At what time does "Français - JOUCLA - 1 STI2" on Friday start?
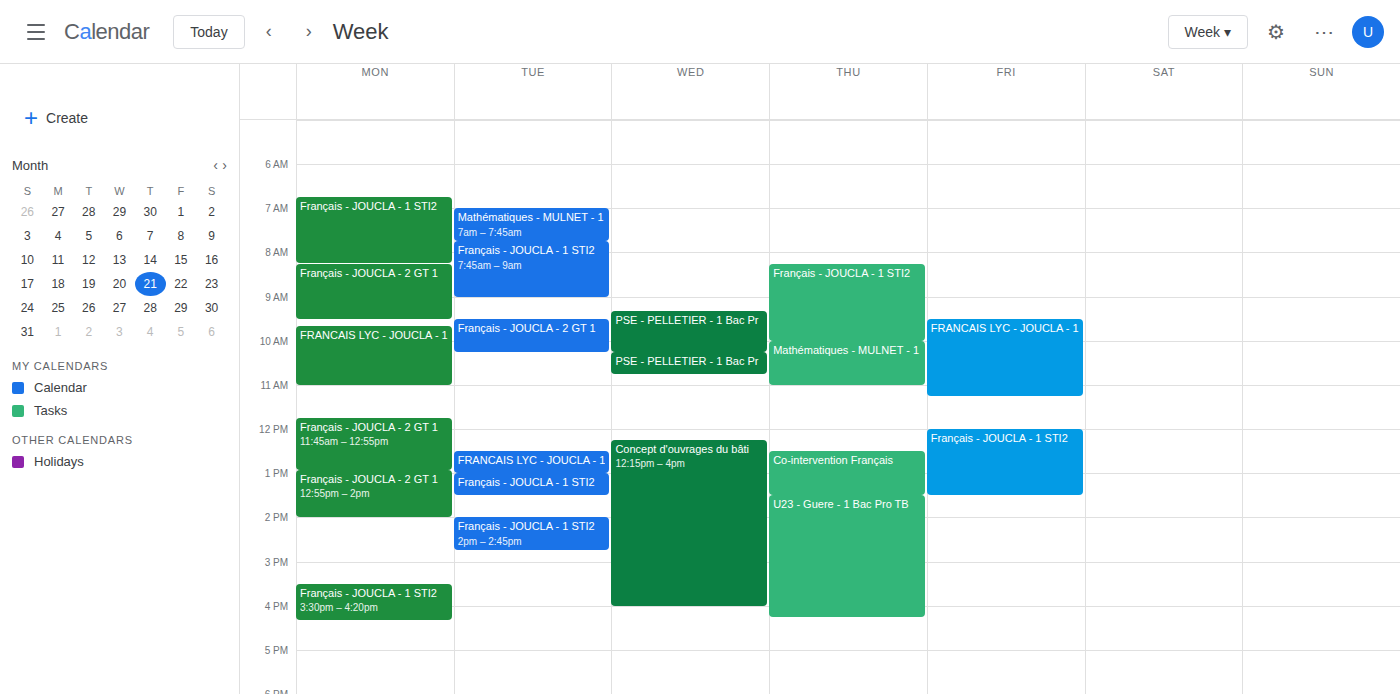
12:00 PM